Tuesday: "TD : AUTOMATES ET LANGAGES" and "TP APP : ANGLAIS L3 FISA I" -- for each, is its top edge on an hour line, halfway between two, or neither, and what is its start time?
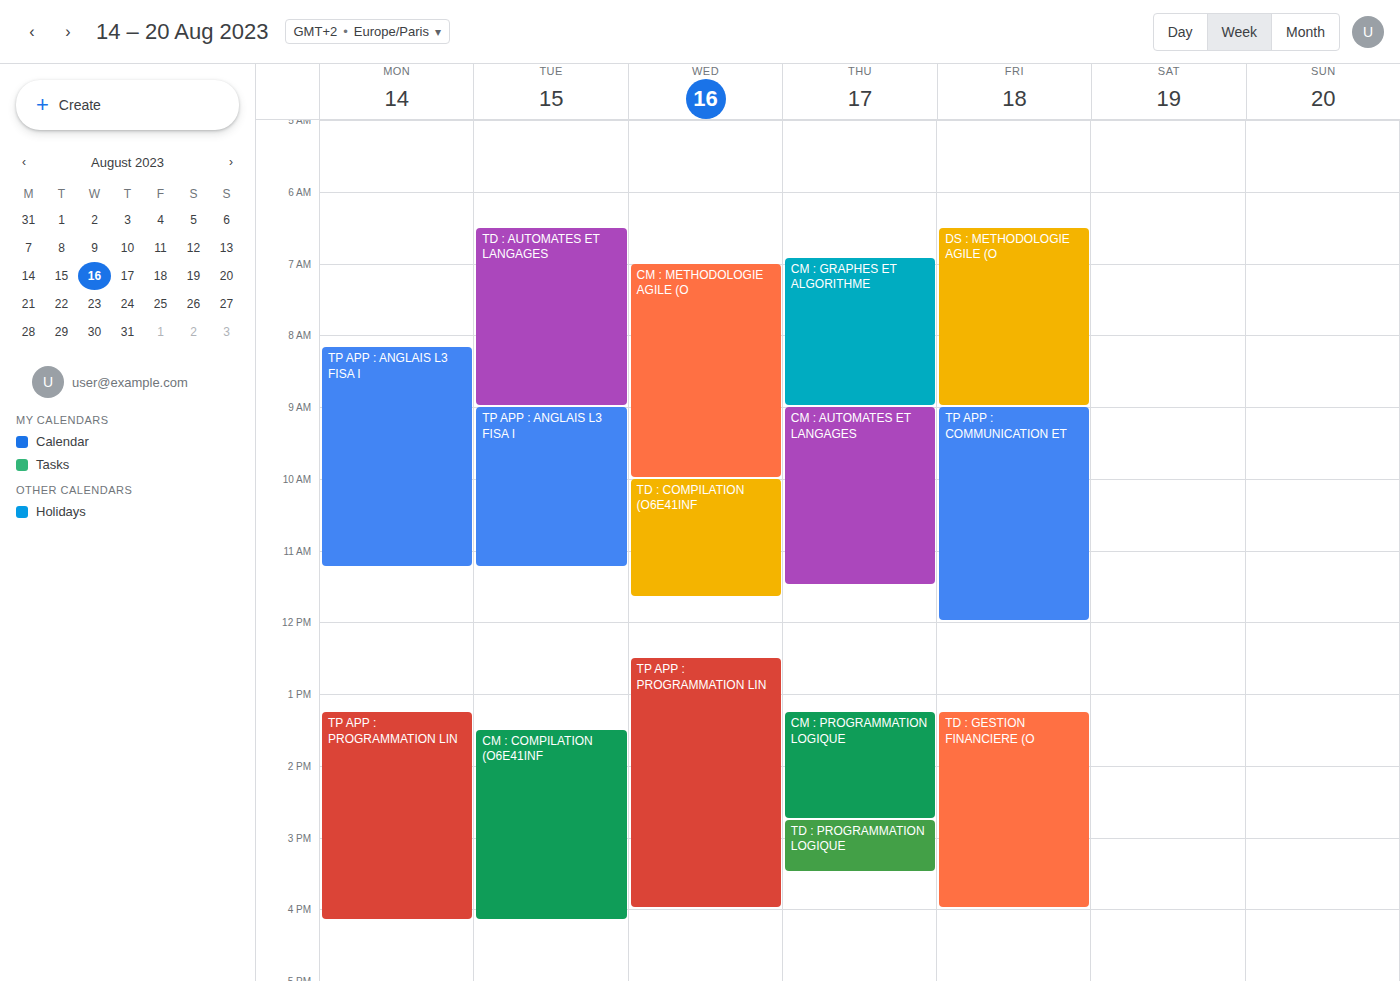
"TD : AUTOMATES ET LANGAGES": 6:30 AM, halfway between the 6 AM and 7 AM lines. "TP APP : ANGLAIS L3 FISA I": 9:00 AM, exactly on the 9 AM line.